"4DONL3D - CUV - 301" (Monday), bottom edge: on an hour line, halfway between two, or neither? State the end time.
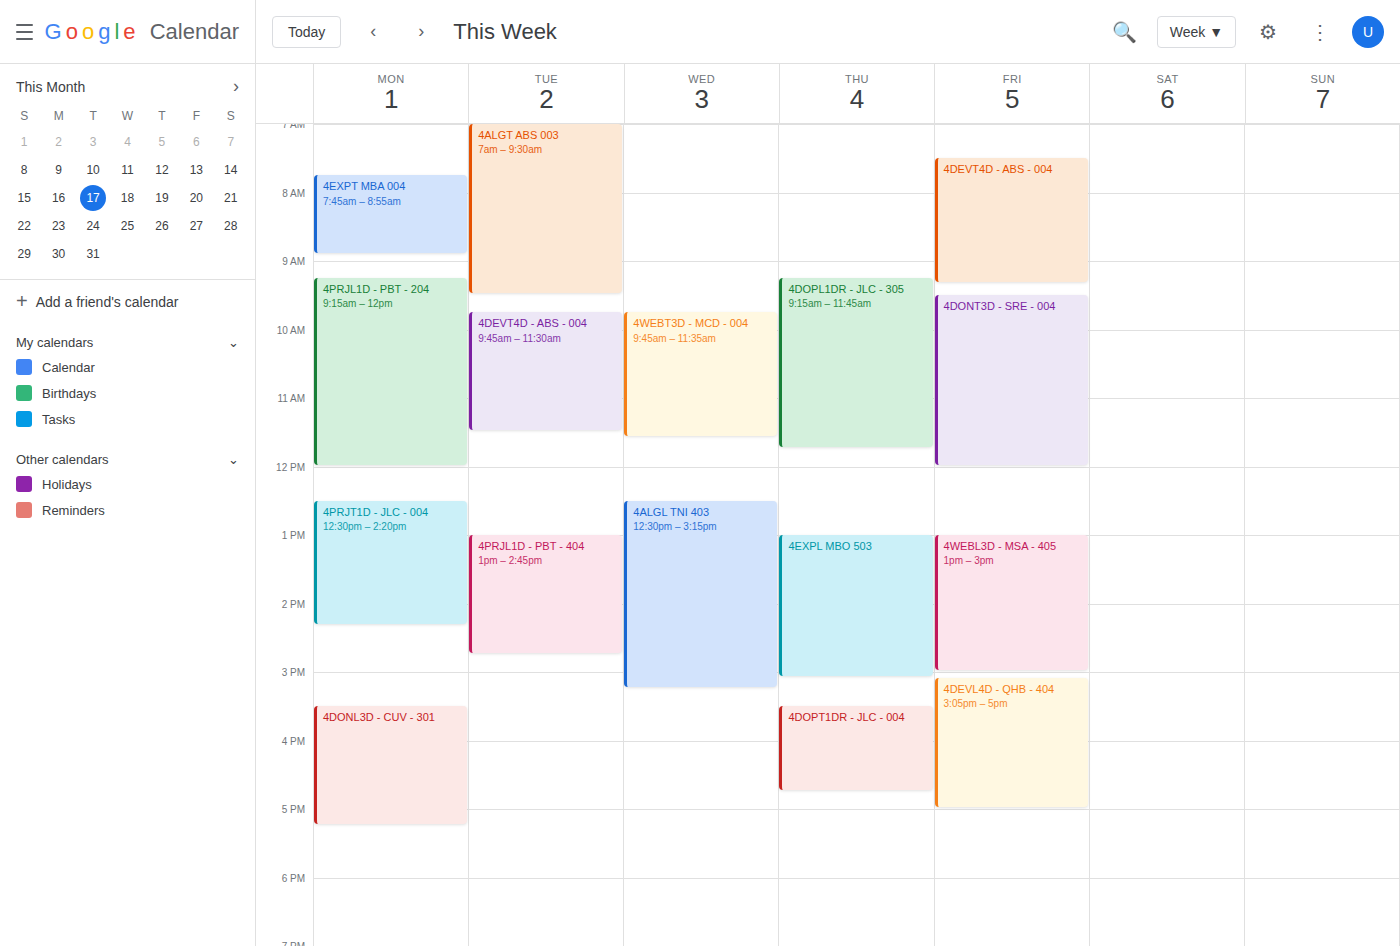
5:15 PM -- neither: a quarter of the way from the 5 PM line to the 6 PM line.